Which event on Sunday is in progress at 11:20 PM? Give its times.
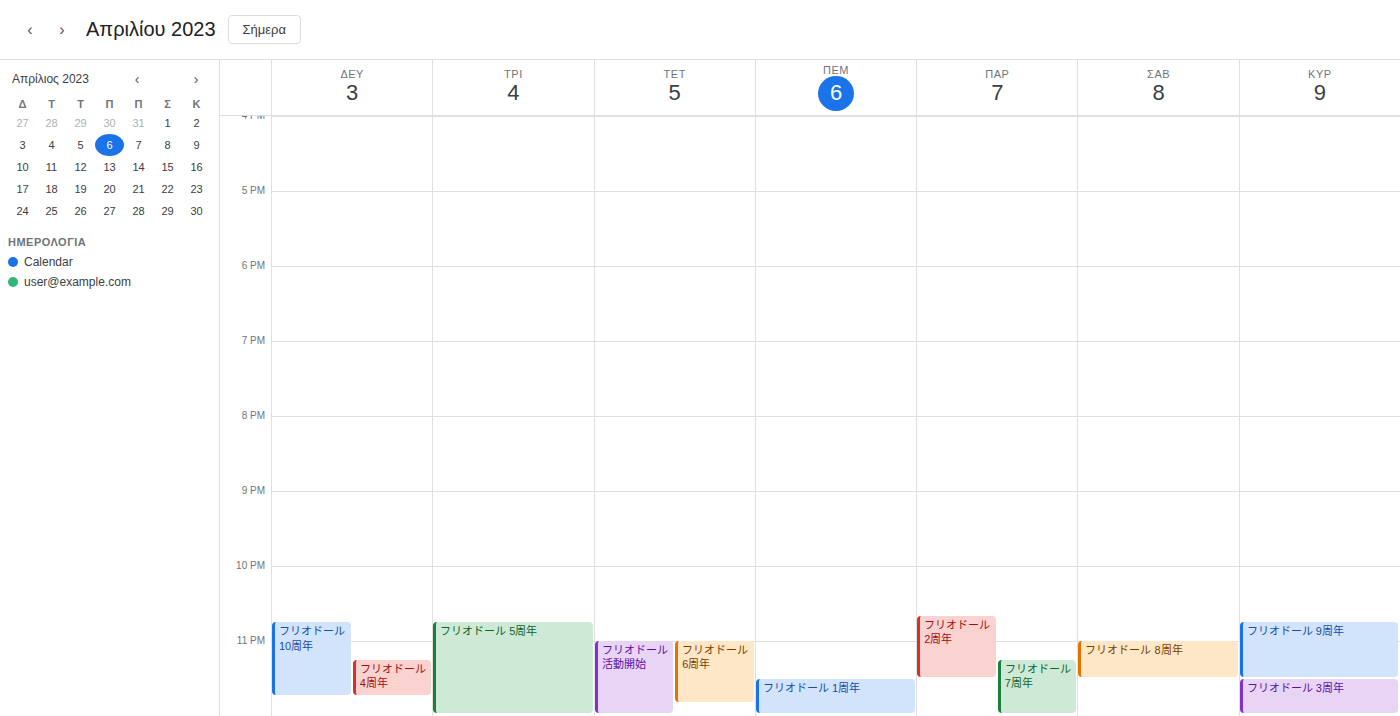
"フリオドール 9周年", 10:45 PM to 11:30 PM